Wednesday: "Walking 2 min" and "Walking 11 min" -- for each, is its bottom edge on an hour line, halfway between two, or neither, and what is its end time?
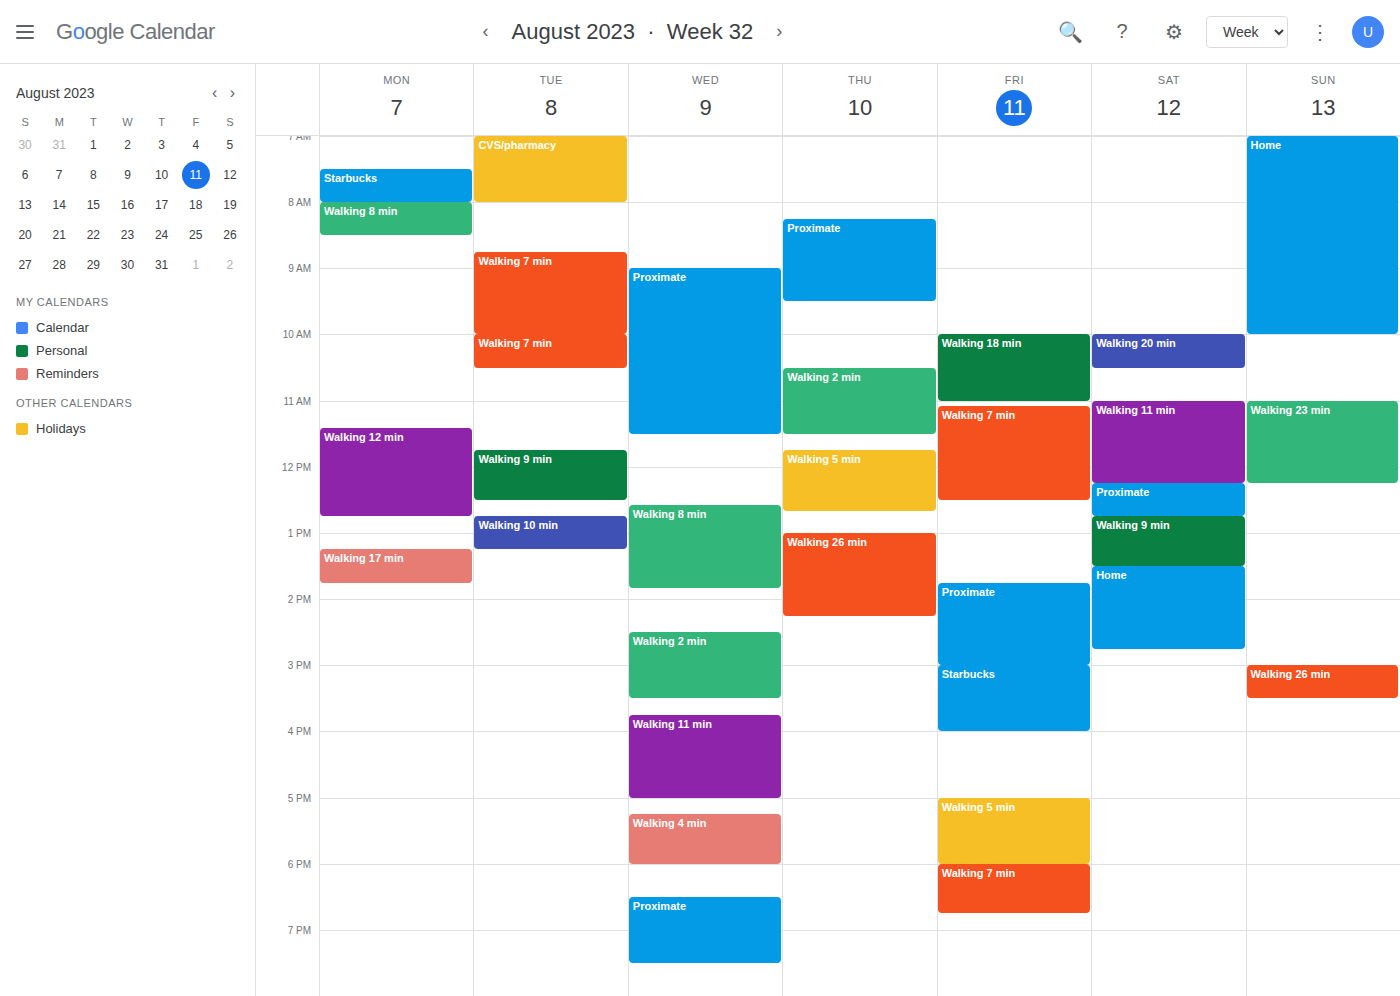
"Walking 2 min": 3:30 PM, halfway between the 3 PM and 4 PM lines. "Walking 11 min": 5:00 PM, exactly on the 5 PM line.